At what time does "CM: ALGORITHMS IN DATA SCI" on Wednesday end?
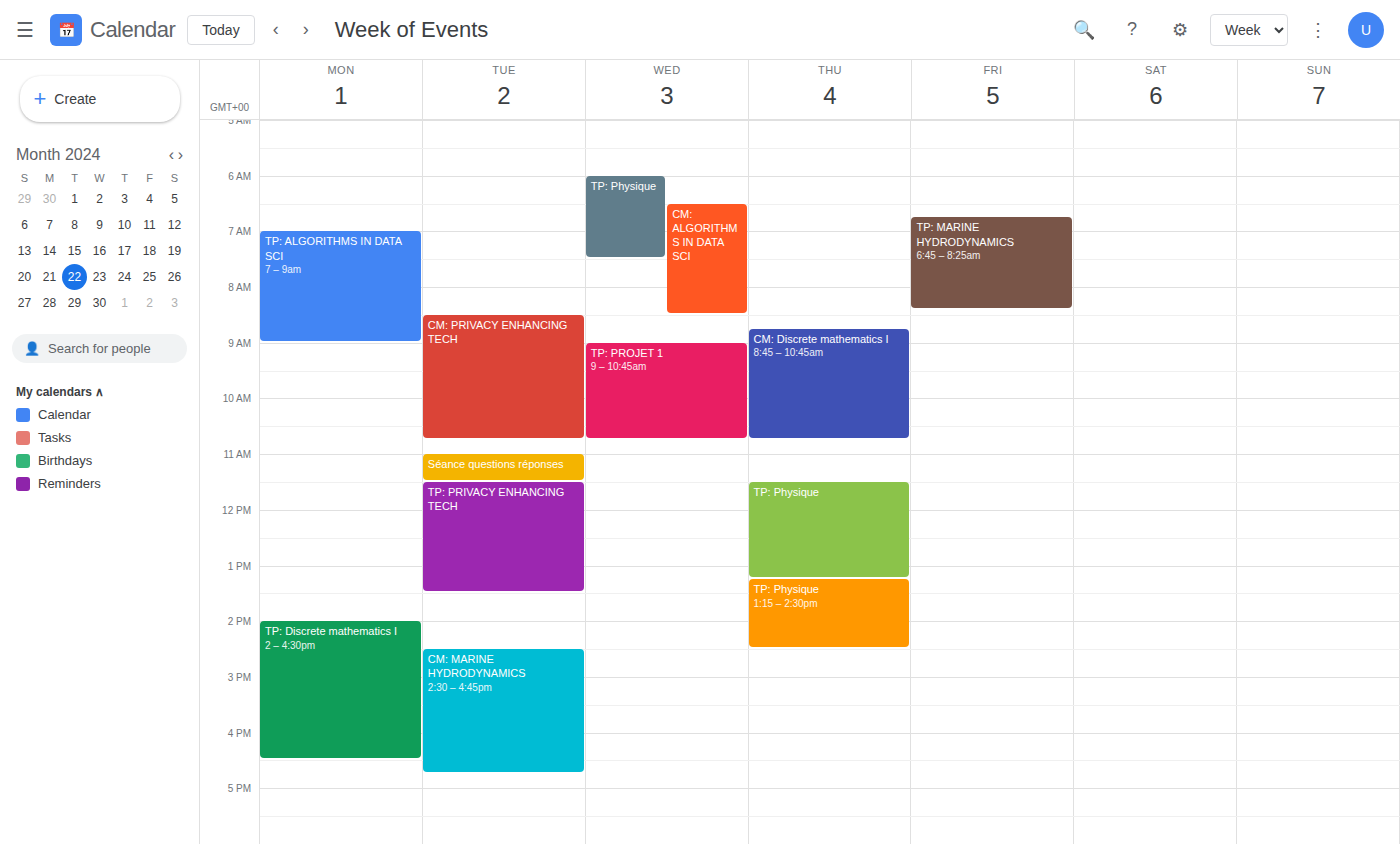
8:30 AM